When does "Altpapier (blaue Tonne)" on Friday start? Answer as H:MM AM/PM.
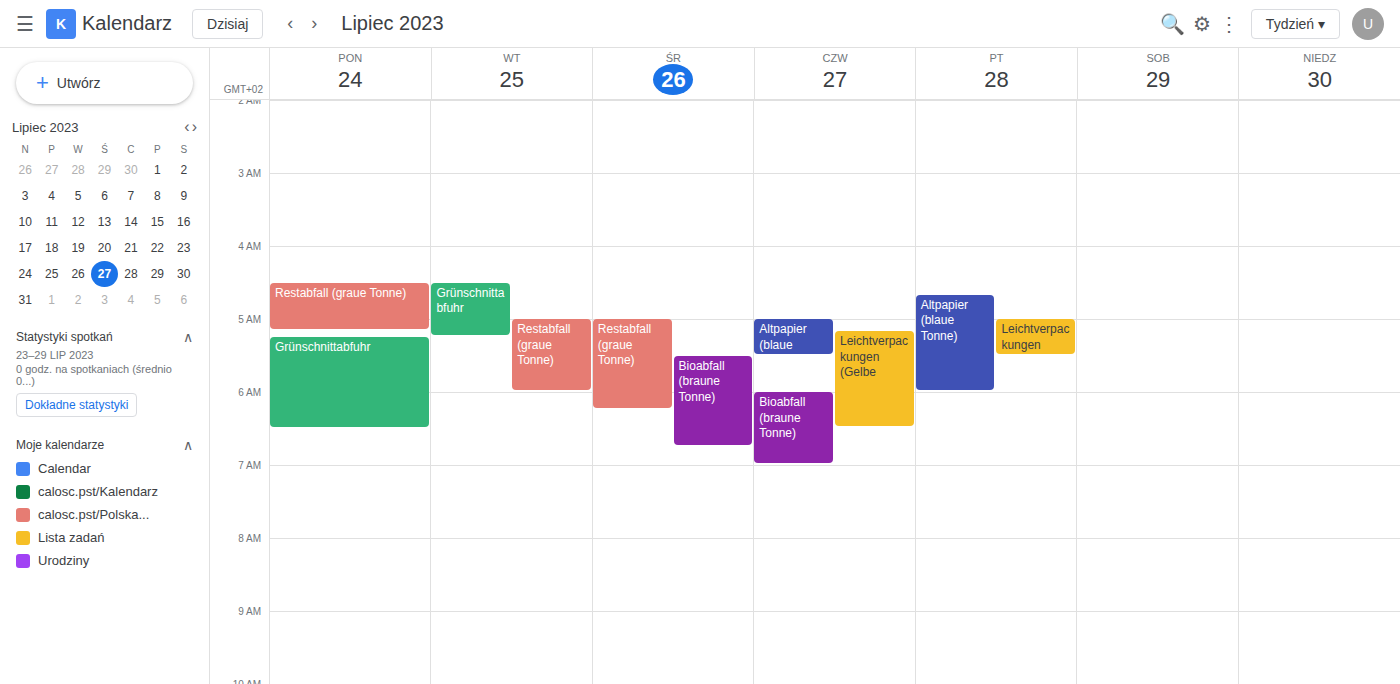
4:40 AM